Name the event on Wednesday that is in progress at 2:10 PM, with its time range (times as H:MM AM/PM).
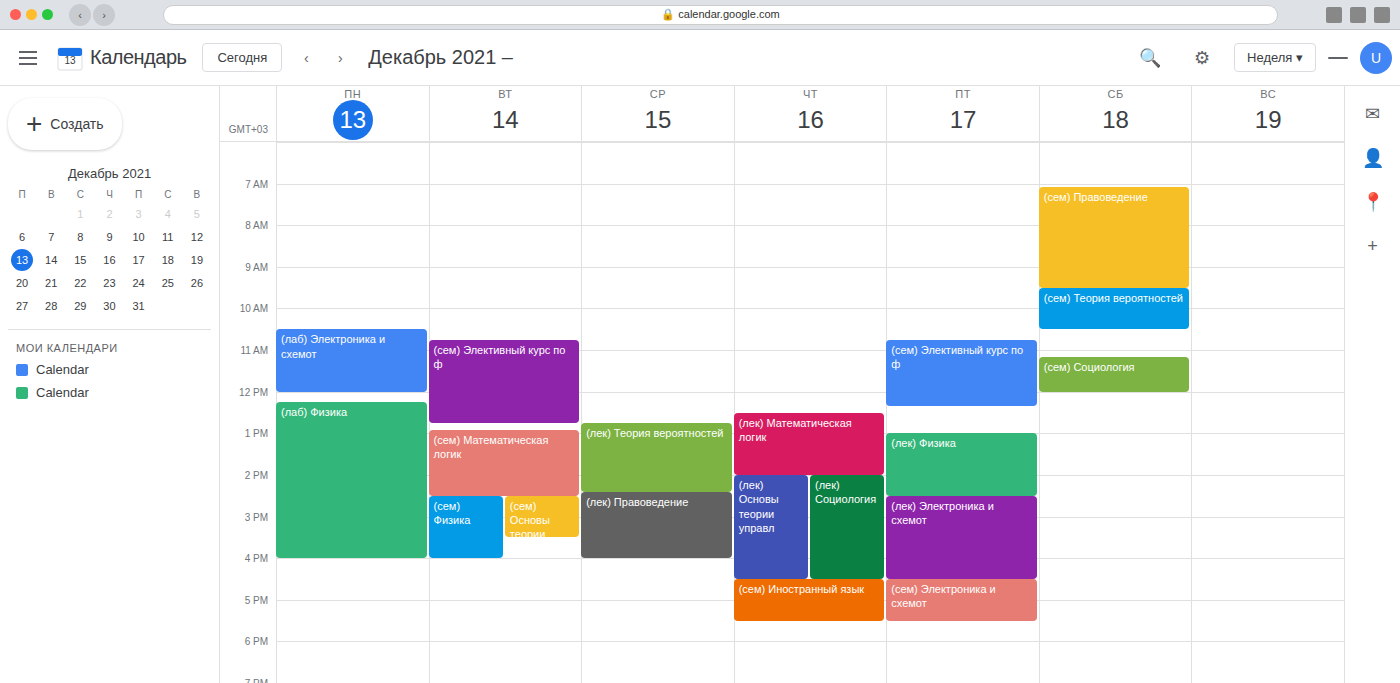
"(лек) Теория вероятностей", 12:45 PM to 2:25 PM